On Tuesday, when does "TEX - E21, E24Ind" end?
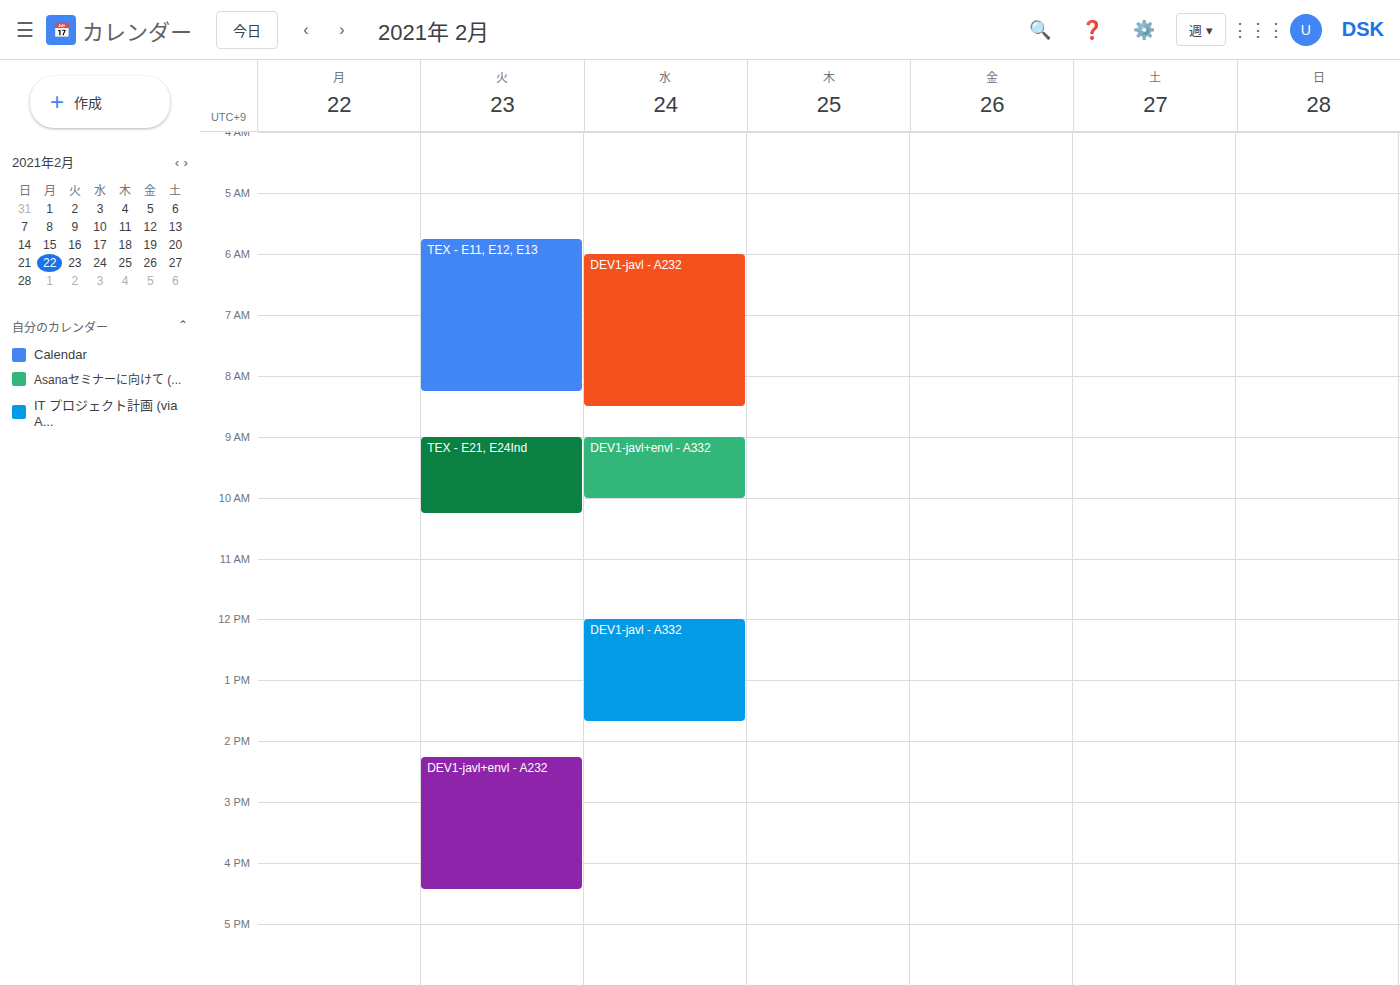
10:15 AM